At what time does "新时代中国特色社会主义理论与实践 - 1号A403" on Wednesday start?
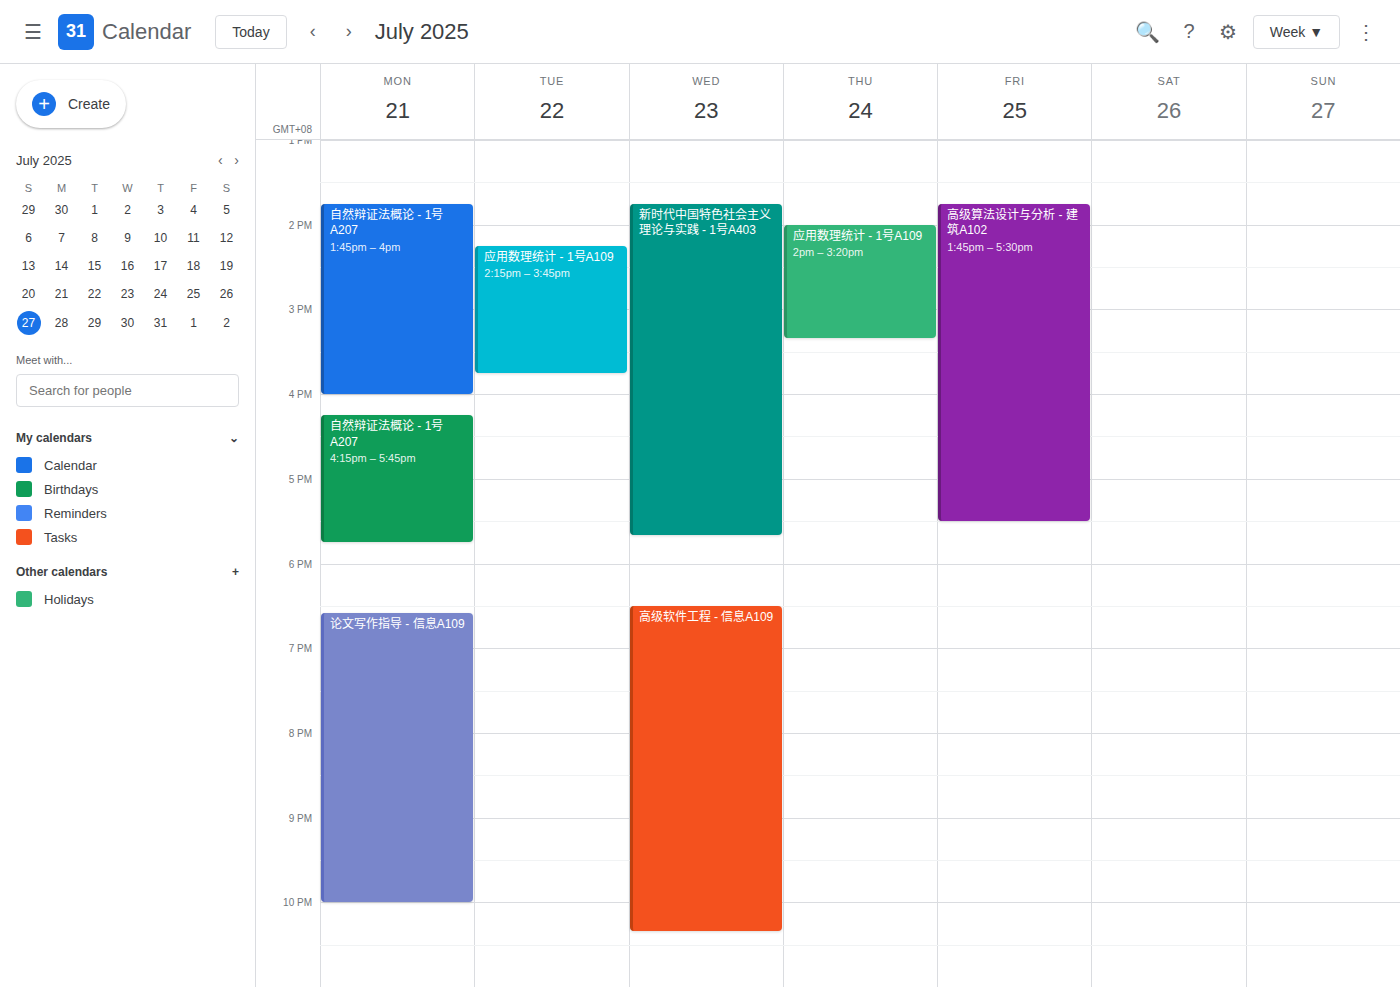
1:45 PM